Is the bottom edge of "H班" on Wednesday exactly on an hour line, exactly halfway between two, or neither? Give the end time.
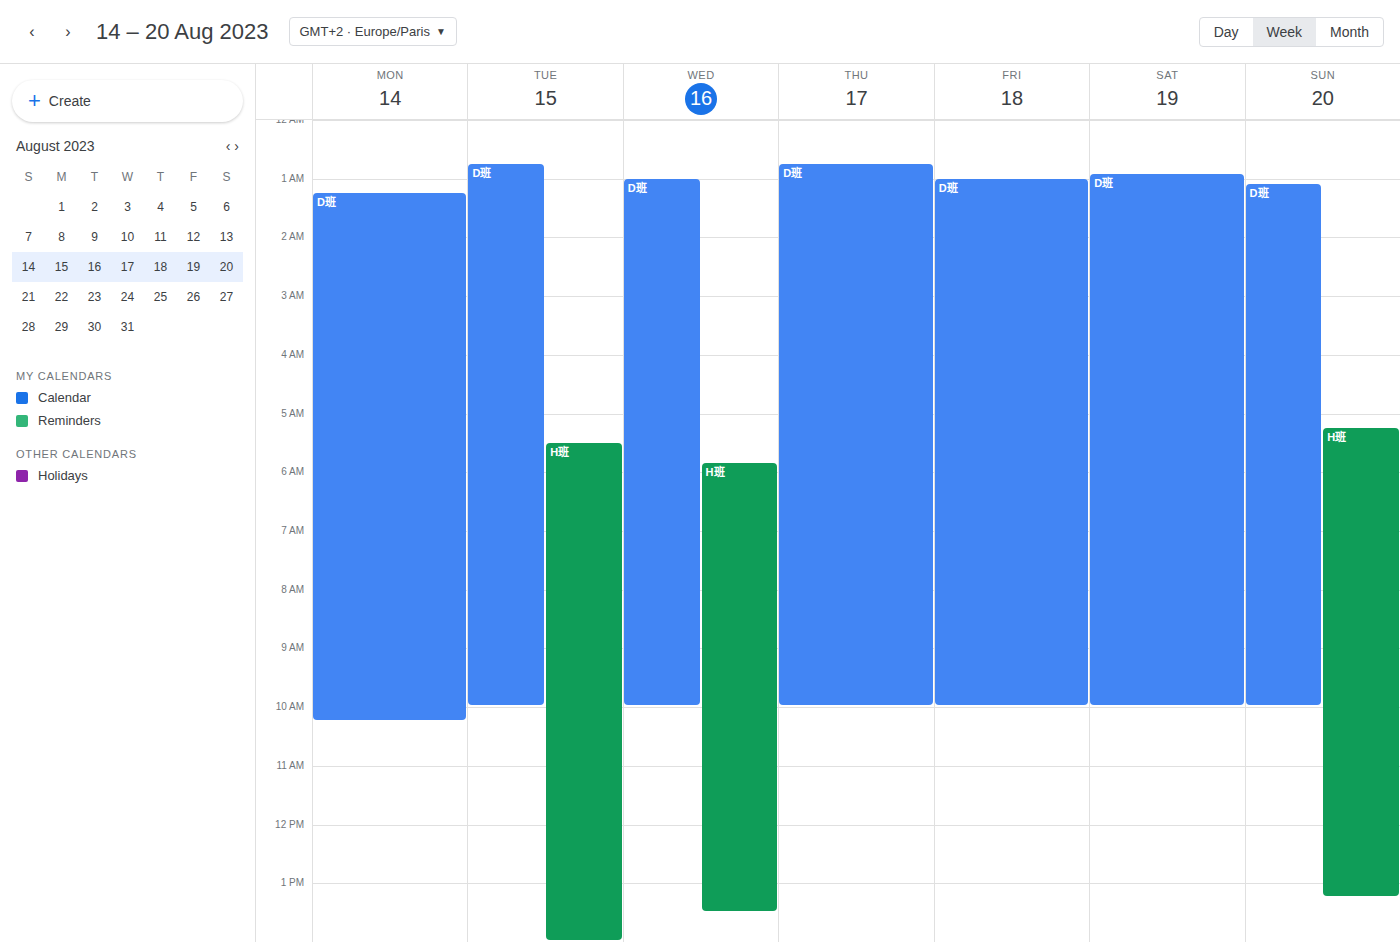
1:30 PM -- halfway between the 1 PM and 2 PM lines.